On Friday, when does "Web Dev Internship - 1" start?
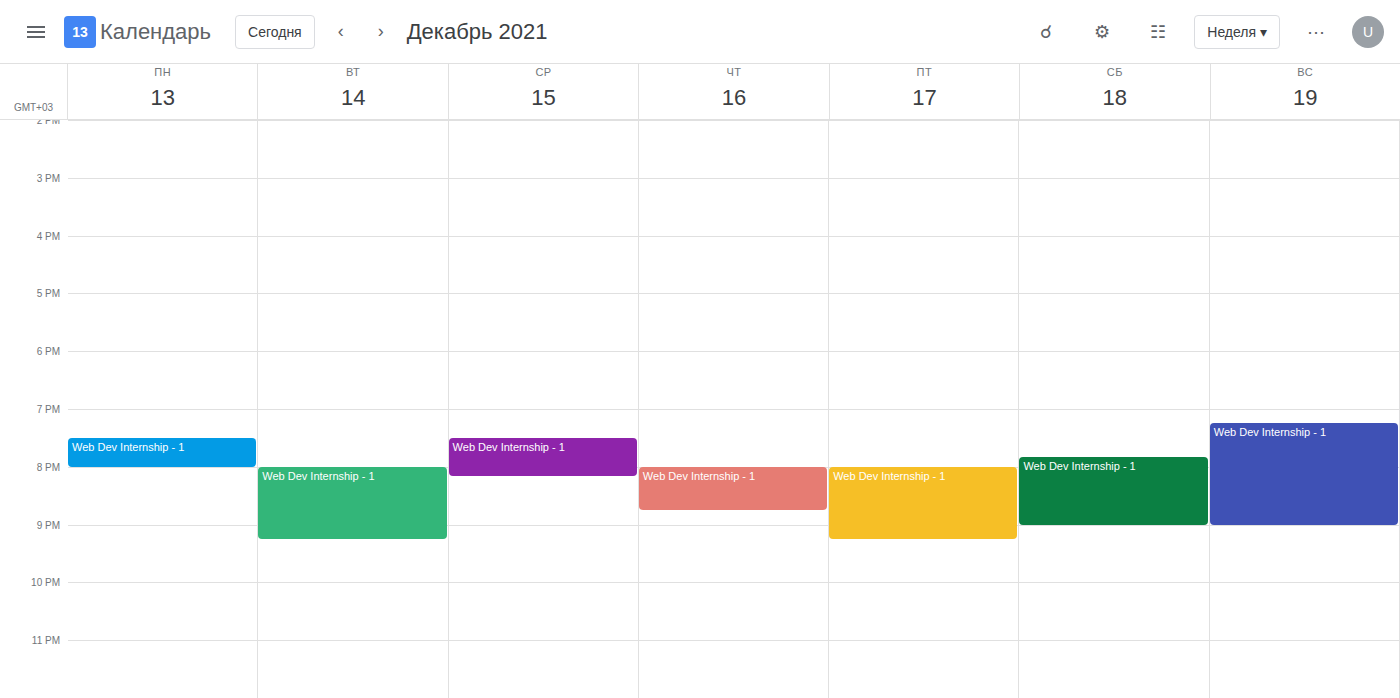
8:00 PM